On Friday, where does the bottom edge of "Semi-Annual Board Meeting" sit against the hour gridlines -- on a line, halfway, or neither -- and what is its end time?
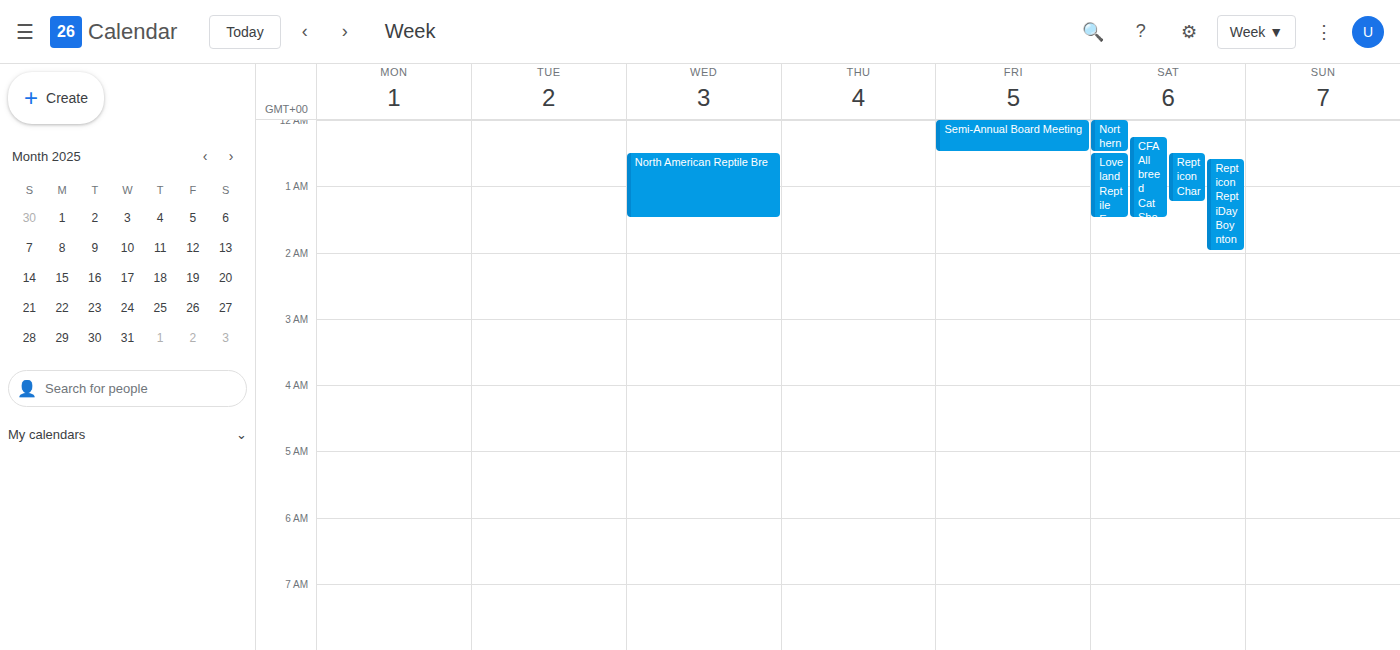
12:30 AM -- halfway between the 12 AM and 1 AM lines.